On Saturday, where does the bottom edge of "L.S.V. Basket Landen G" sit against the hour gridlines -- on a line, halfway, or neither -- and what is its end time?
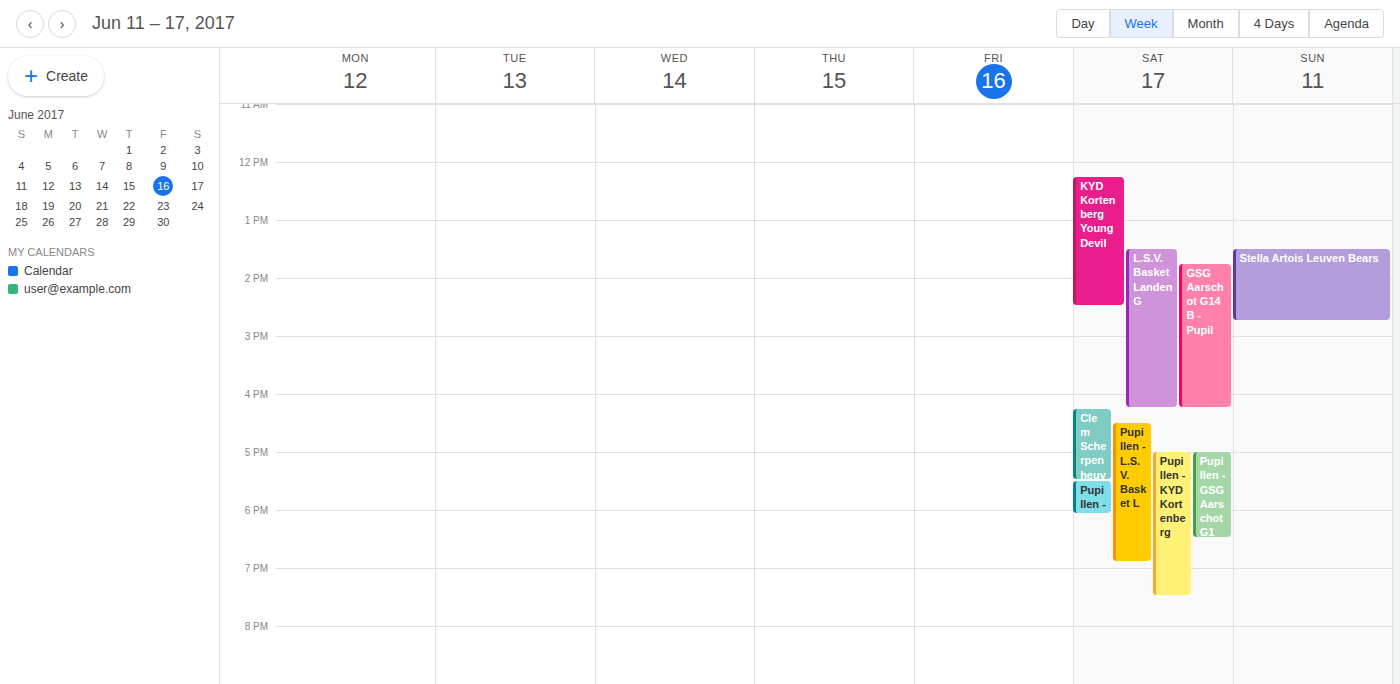
4:15 PM -- neither: a quarter of the way from the 4 PM line to the 5 PM line.